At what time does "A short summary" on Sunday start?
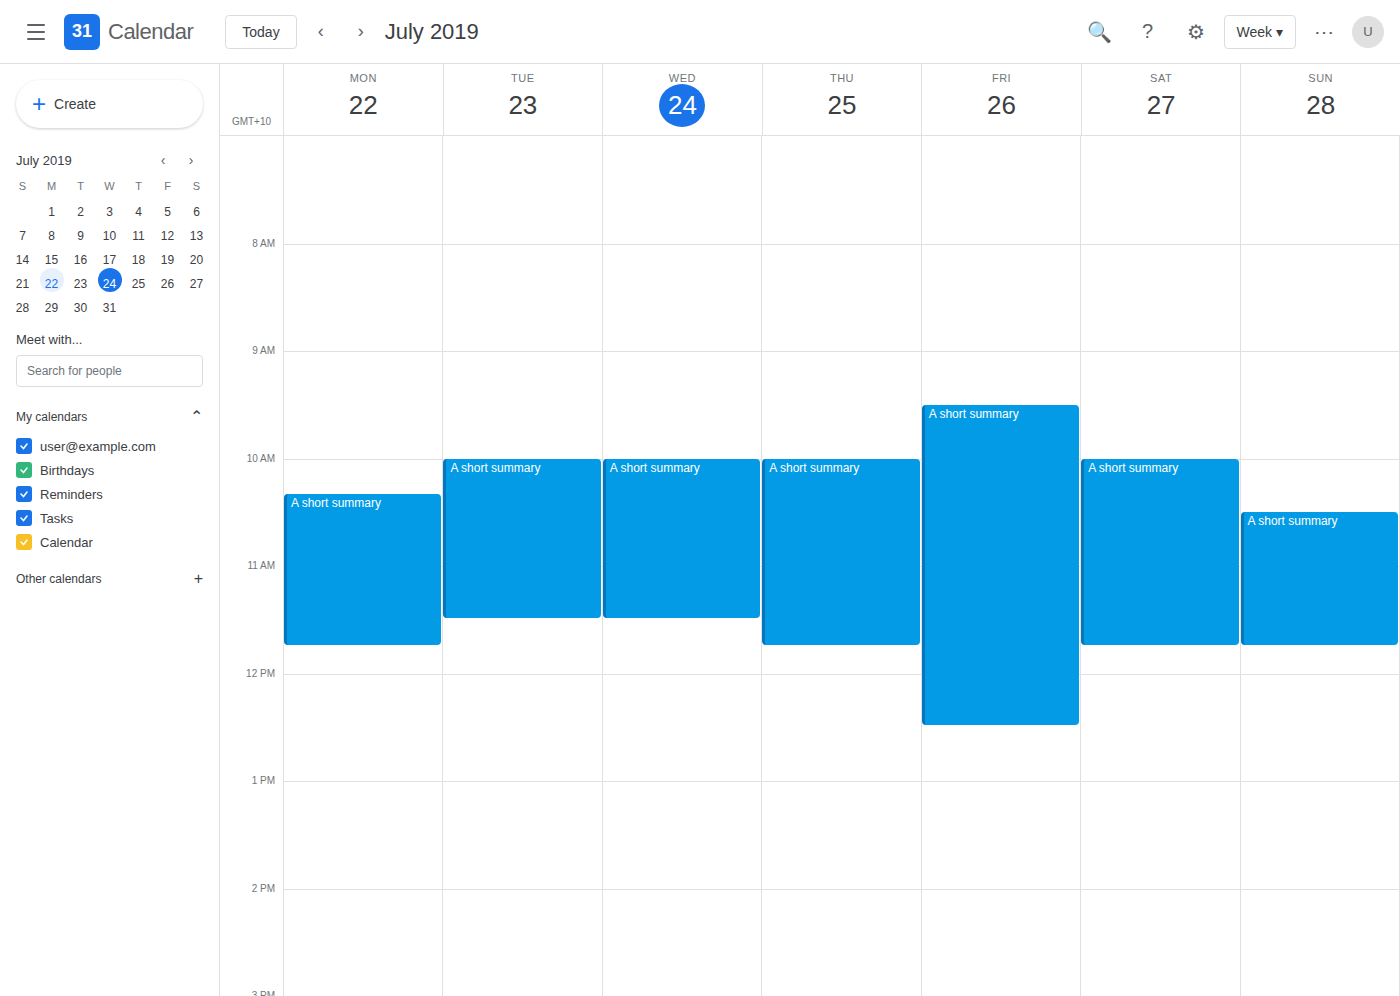
10:30 AM